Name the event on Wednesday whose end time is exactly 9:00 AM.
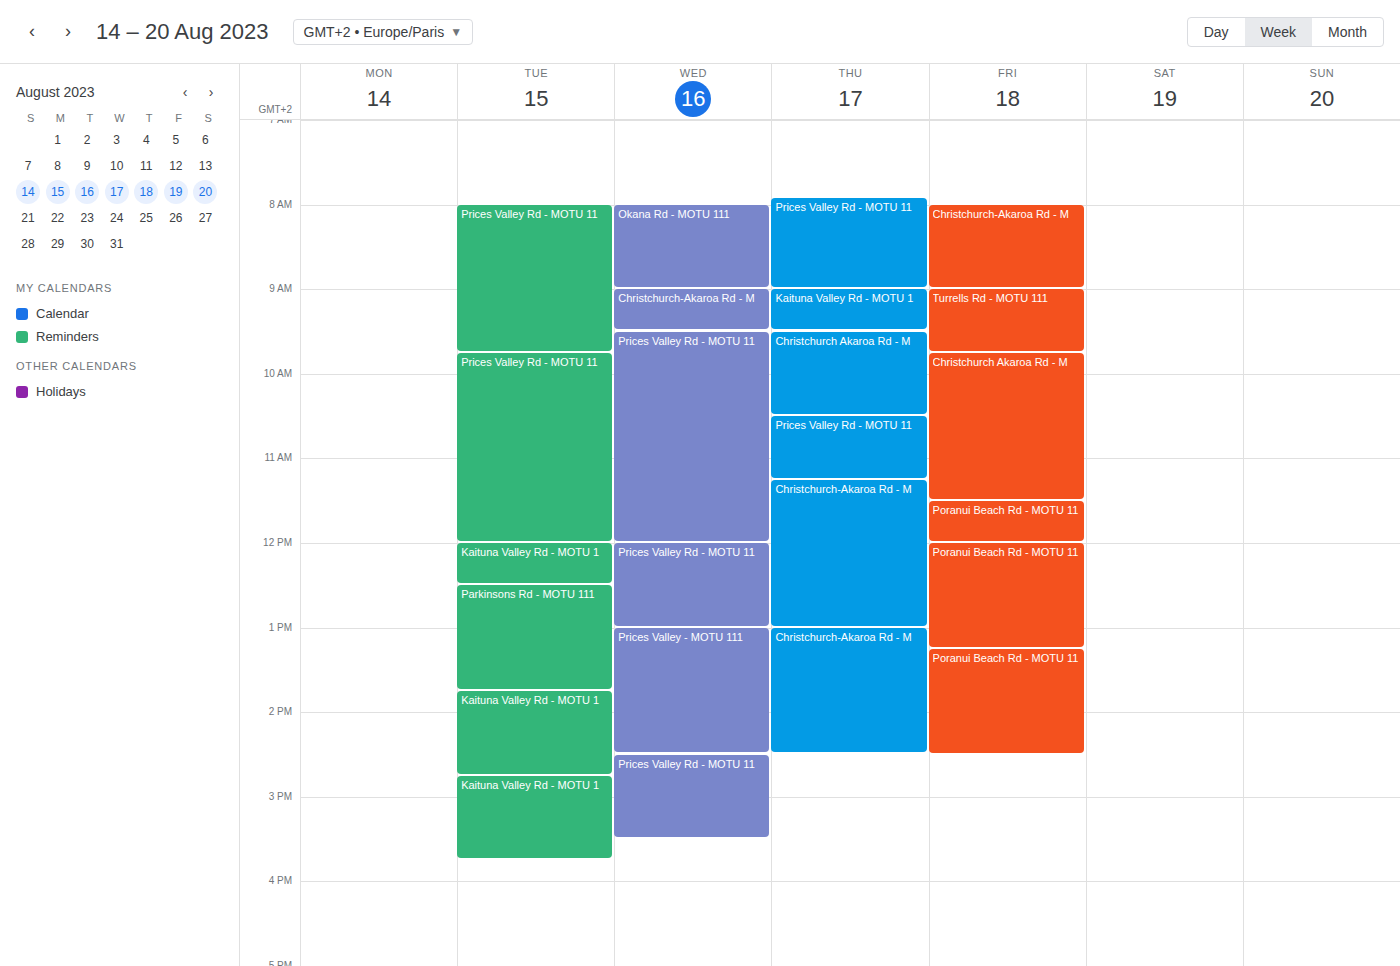
"Okana Rd - MOTU 111"